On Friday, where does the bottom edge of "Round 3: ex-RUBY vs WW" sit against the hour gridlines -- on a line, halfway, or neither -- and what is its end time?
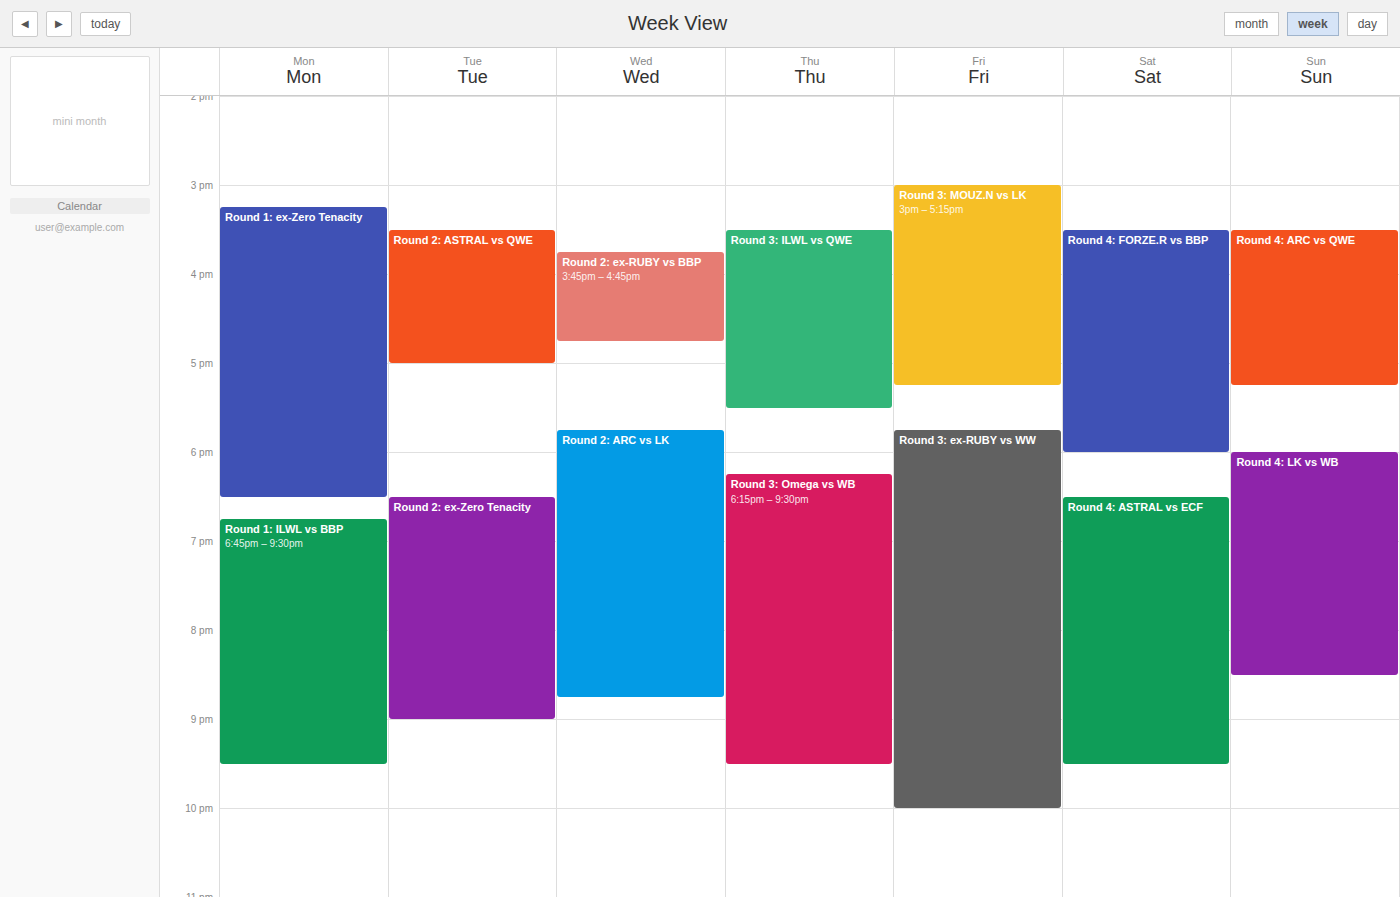
22:00 -- exactly on the 22:00 line.